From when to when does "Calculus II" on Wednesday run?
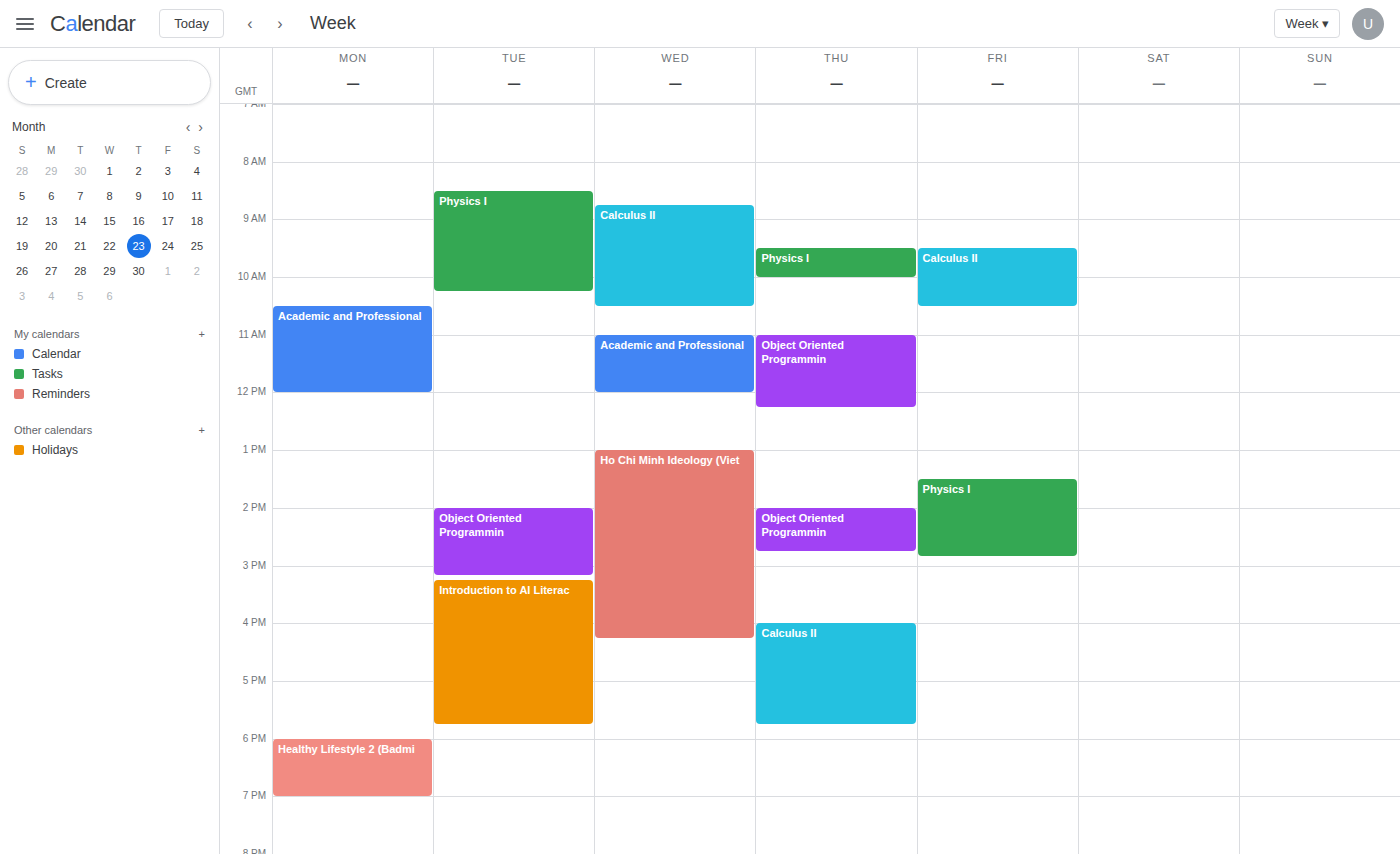
8:45 AM to 10:30 AM